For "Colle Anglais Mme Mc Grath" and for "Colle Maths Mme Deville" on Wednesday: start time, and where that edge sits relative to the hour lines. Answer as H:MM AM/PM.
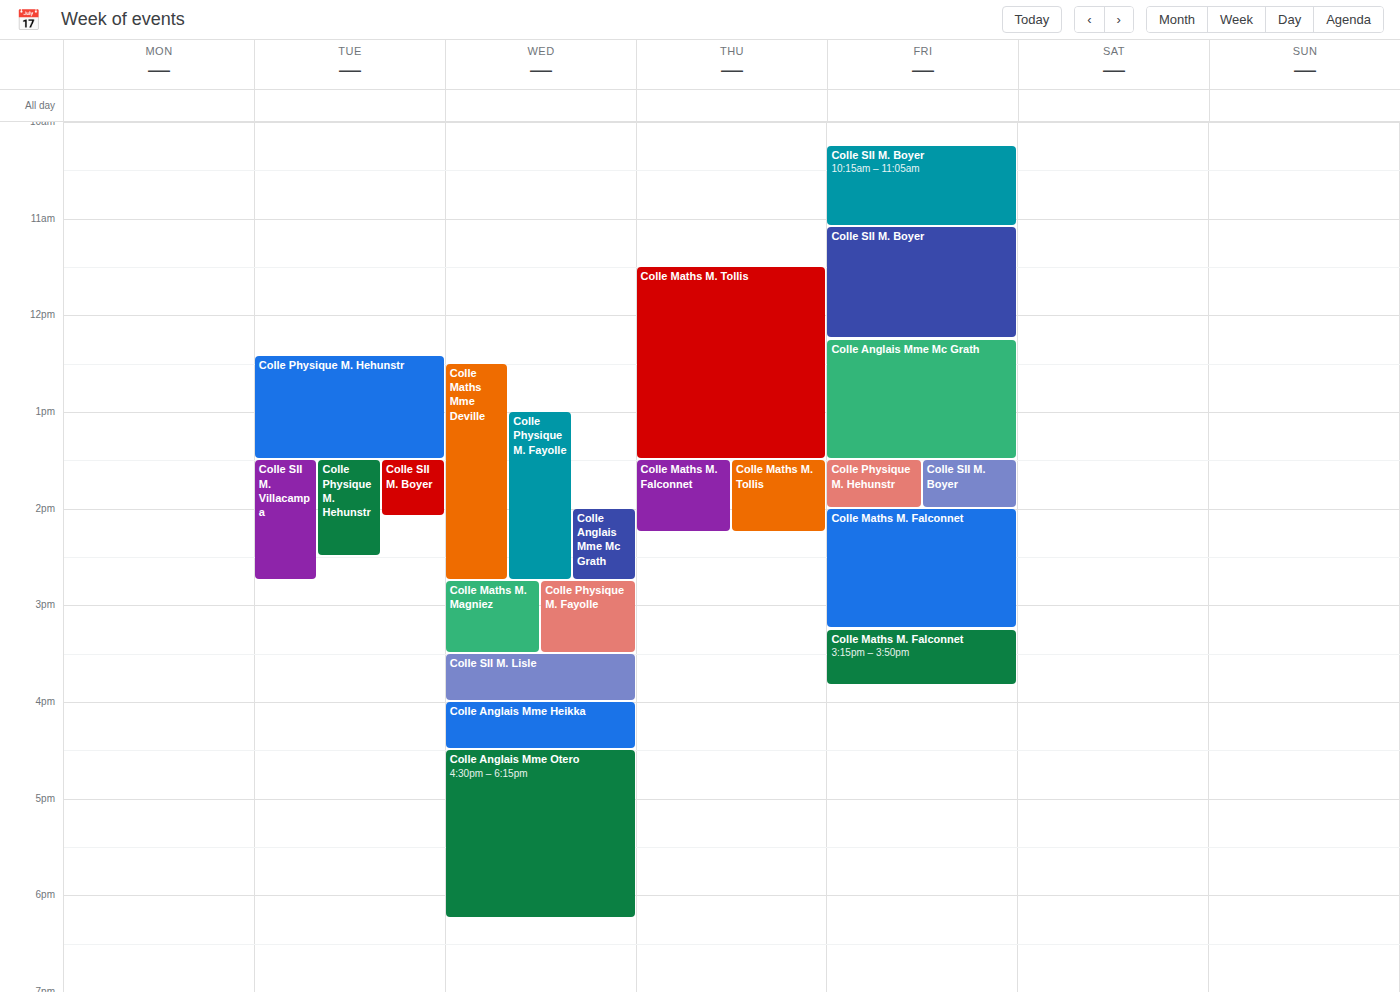
"Colle Anglais Mme Mc Grath": 2:00 PM, exactly on the 2 PM line. "Colle Maths Mme Deville": 12:30 PM, halfway between the 12 PM and 1 PM lines.